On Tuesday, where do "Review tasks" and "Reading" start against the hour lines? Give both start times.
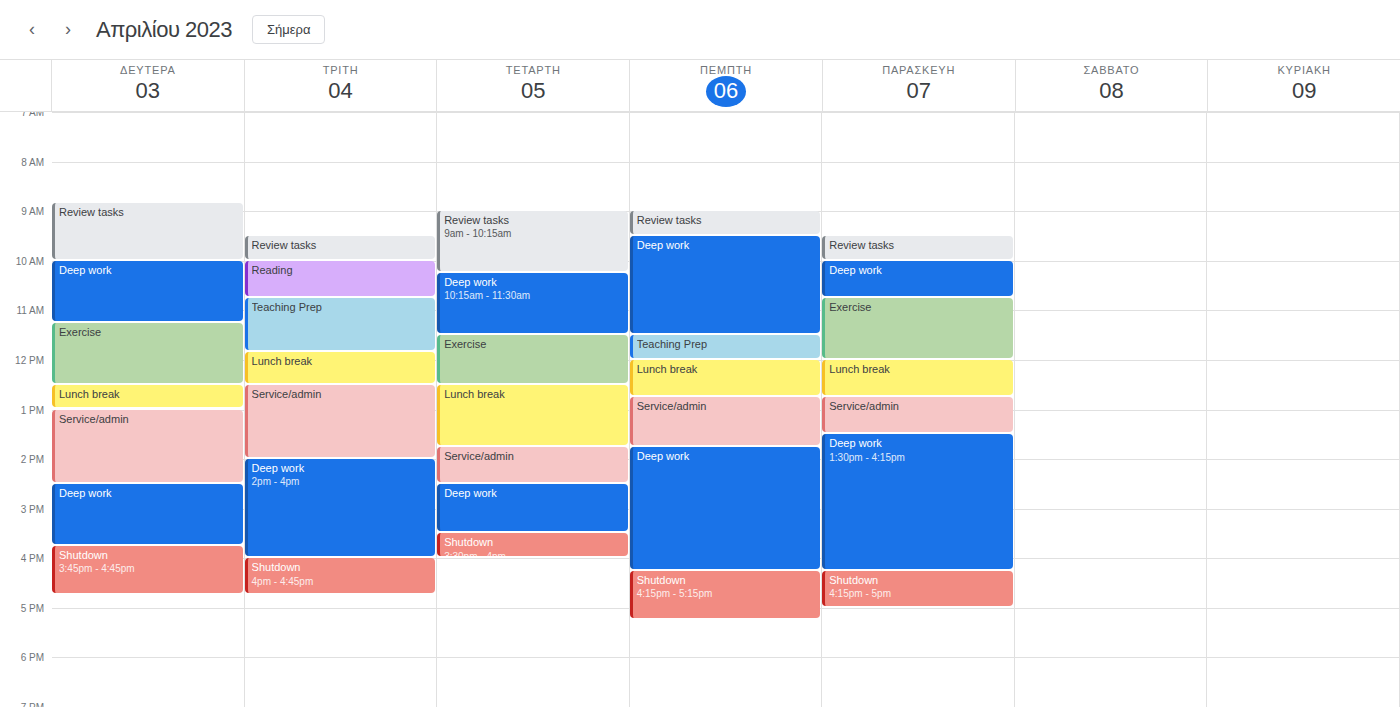
"Review tasks": 9:30 AM, halfway between the 9 AM and 10 AM lines. "Reading": 10:00 AM, exactly on the 10 AM line.